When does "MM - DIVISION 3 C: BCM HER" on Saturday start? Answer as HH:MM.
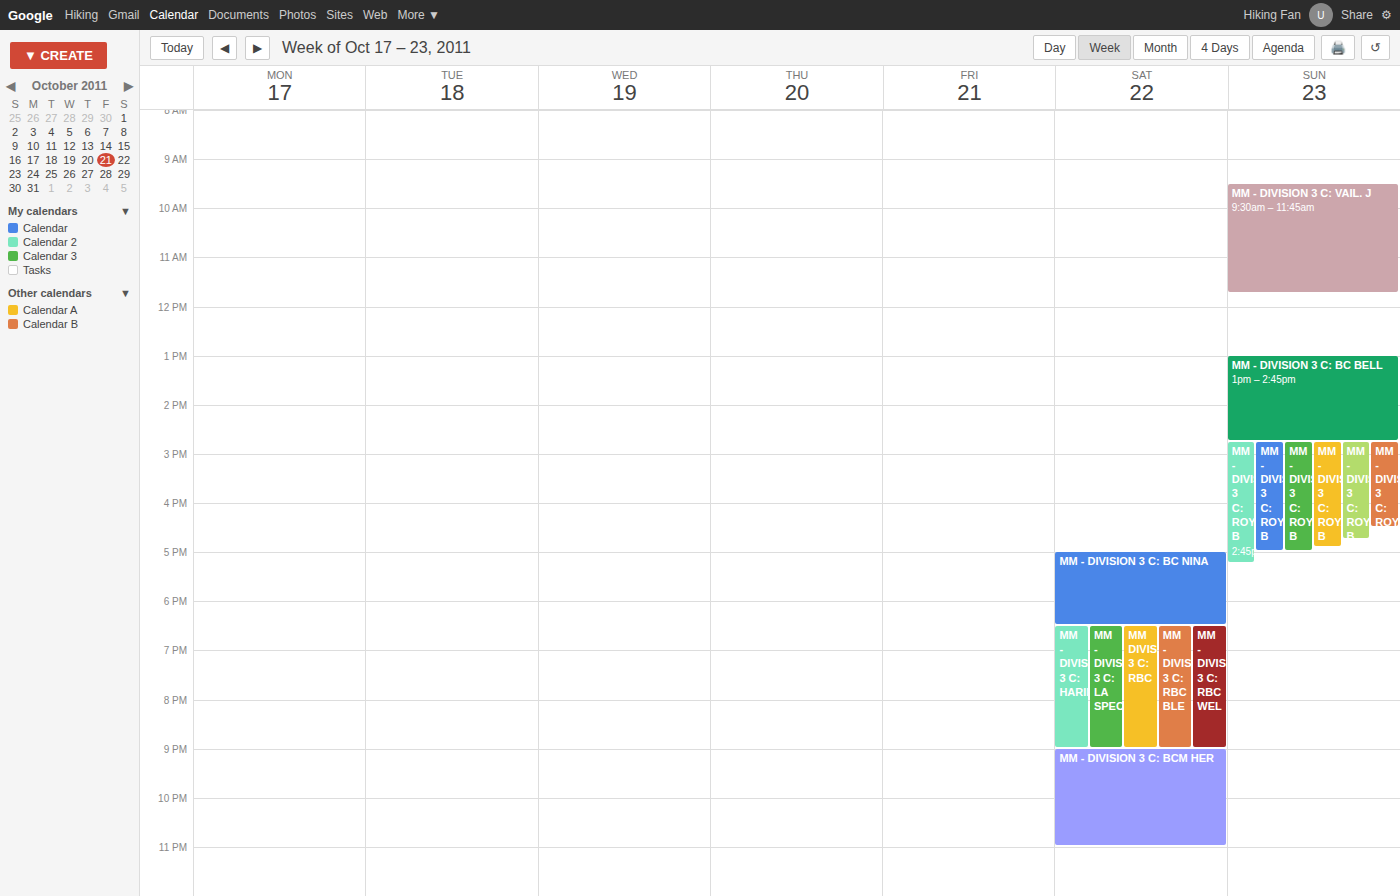
21:00